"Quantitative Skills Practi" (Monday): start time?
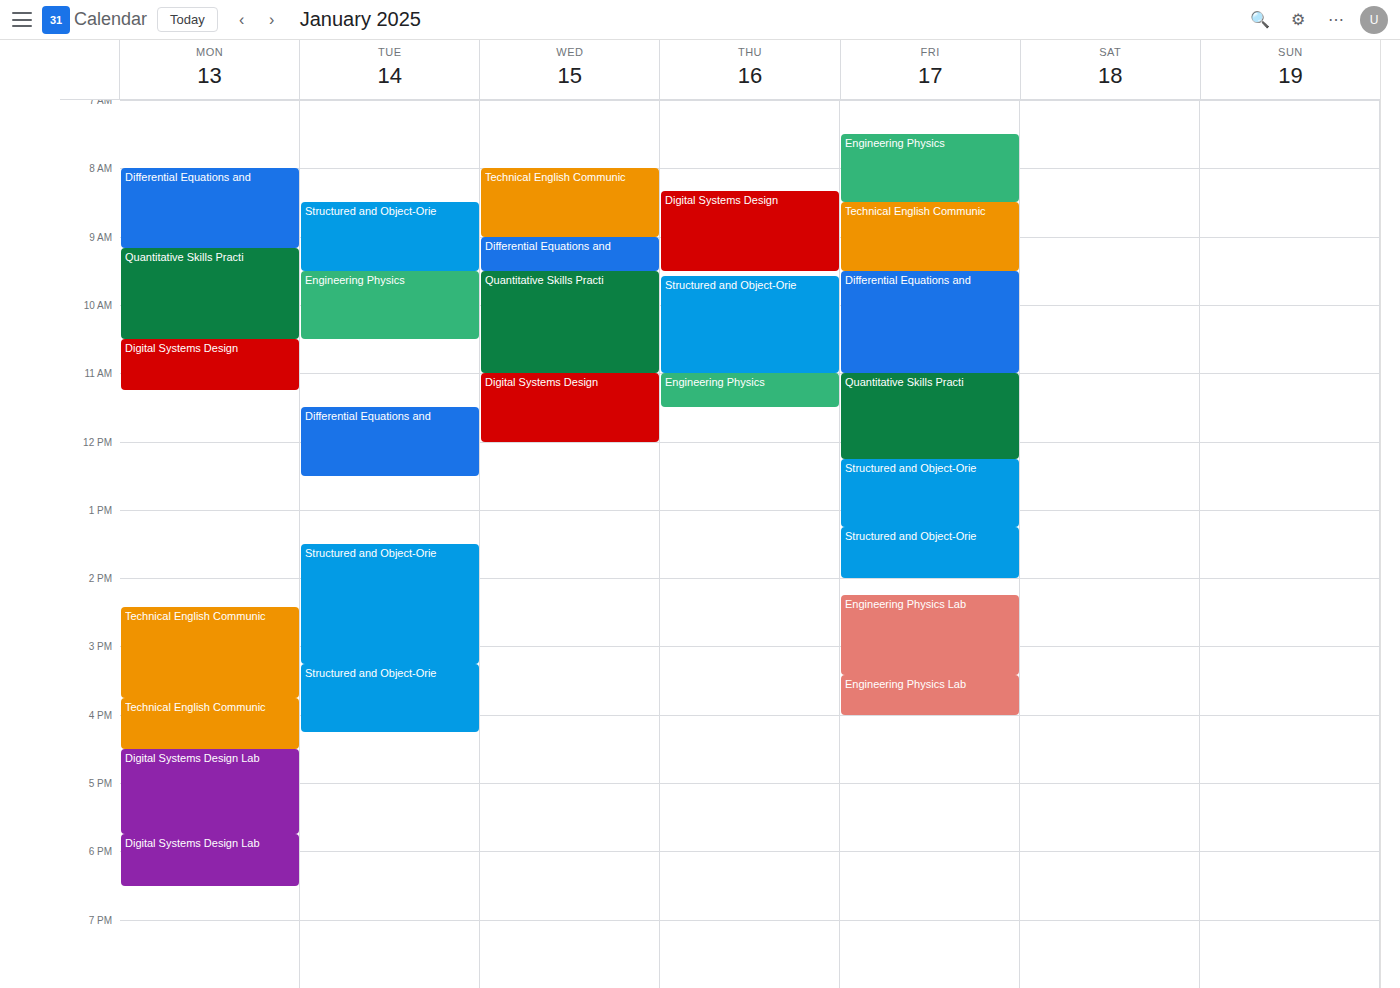
9:10 AM